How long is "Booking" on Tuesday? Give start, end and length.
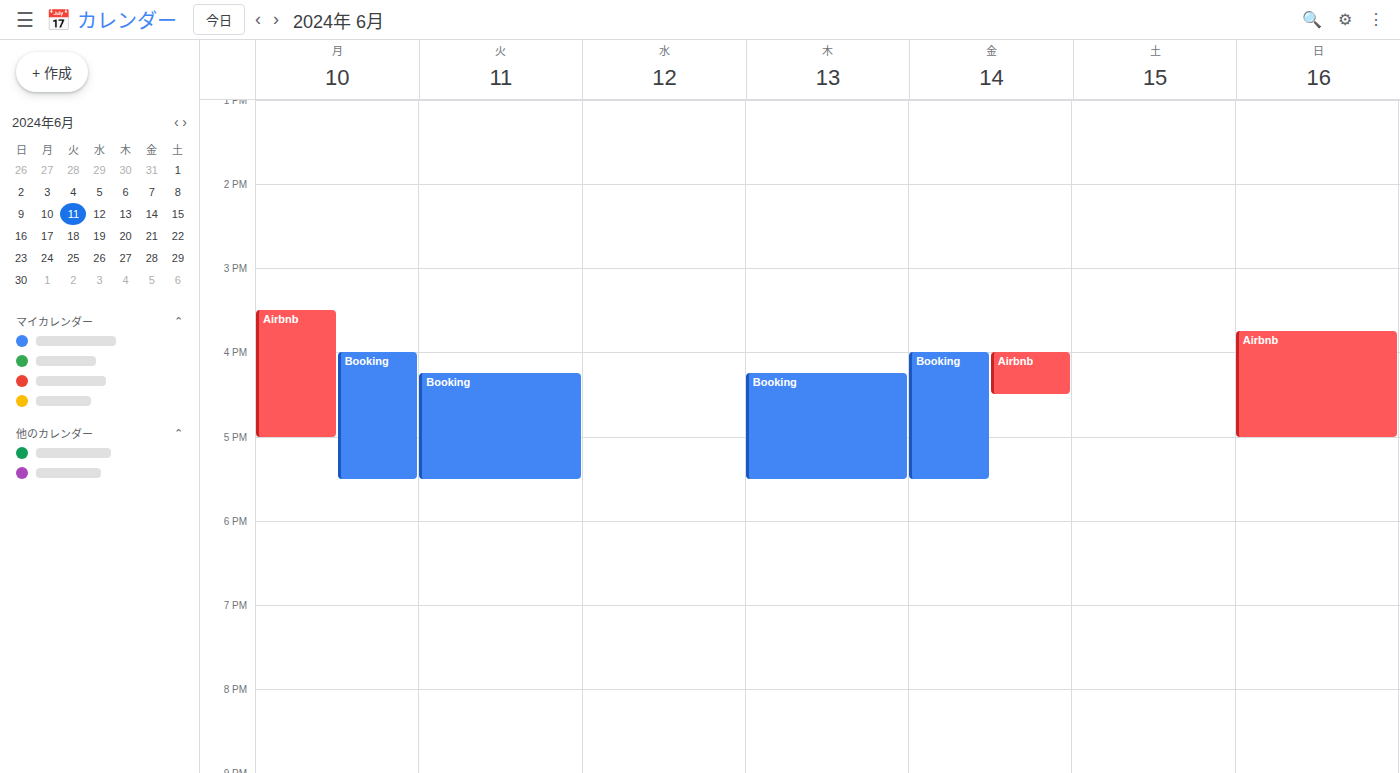
4:15 PM to 5:30 PM, 1 hour 15 minutes